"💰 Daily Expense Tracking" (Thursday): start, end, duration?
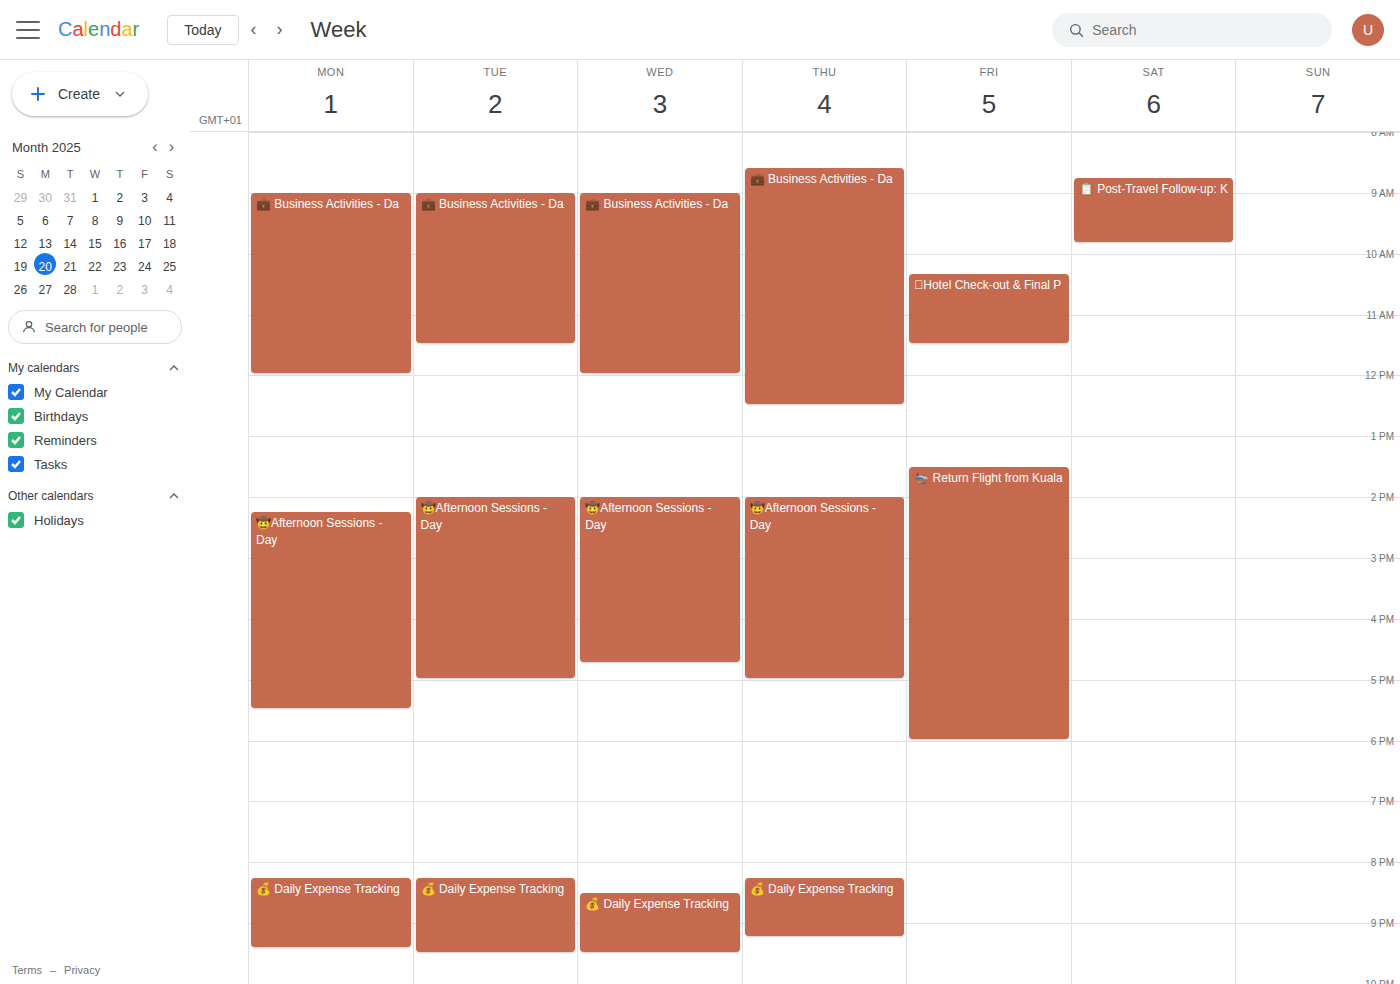
8:15 PM to 9:15 PM, 1 hour